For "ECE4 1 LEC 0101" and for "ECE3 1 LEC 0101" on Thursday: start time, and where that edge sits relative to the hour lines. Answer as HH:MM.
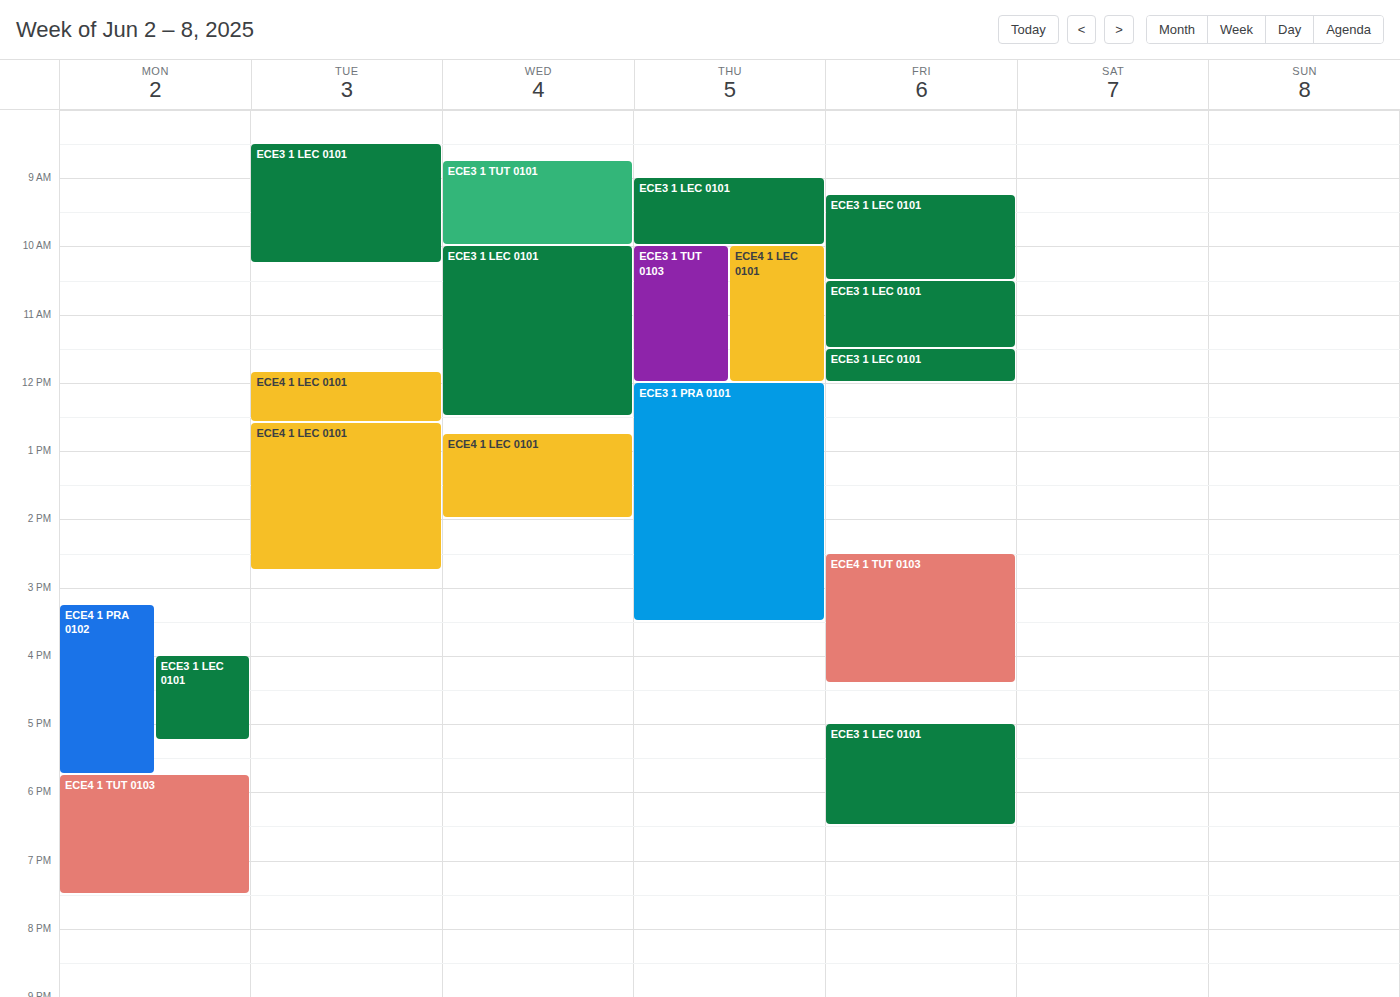
"ECE4 1 LEC 0101": 10:00, exactly on the 10:00 line. "ECE3 1 LEC 0101": 09:00, exactly on the 09:00 line.